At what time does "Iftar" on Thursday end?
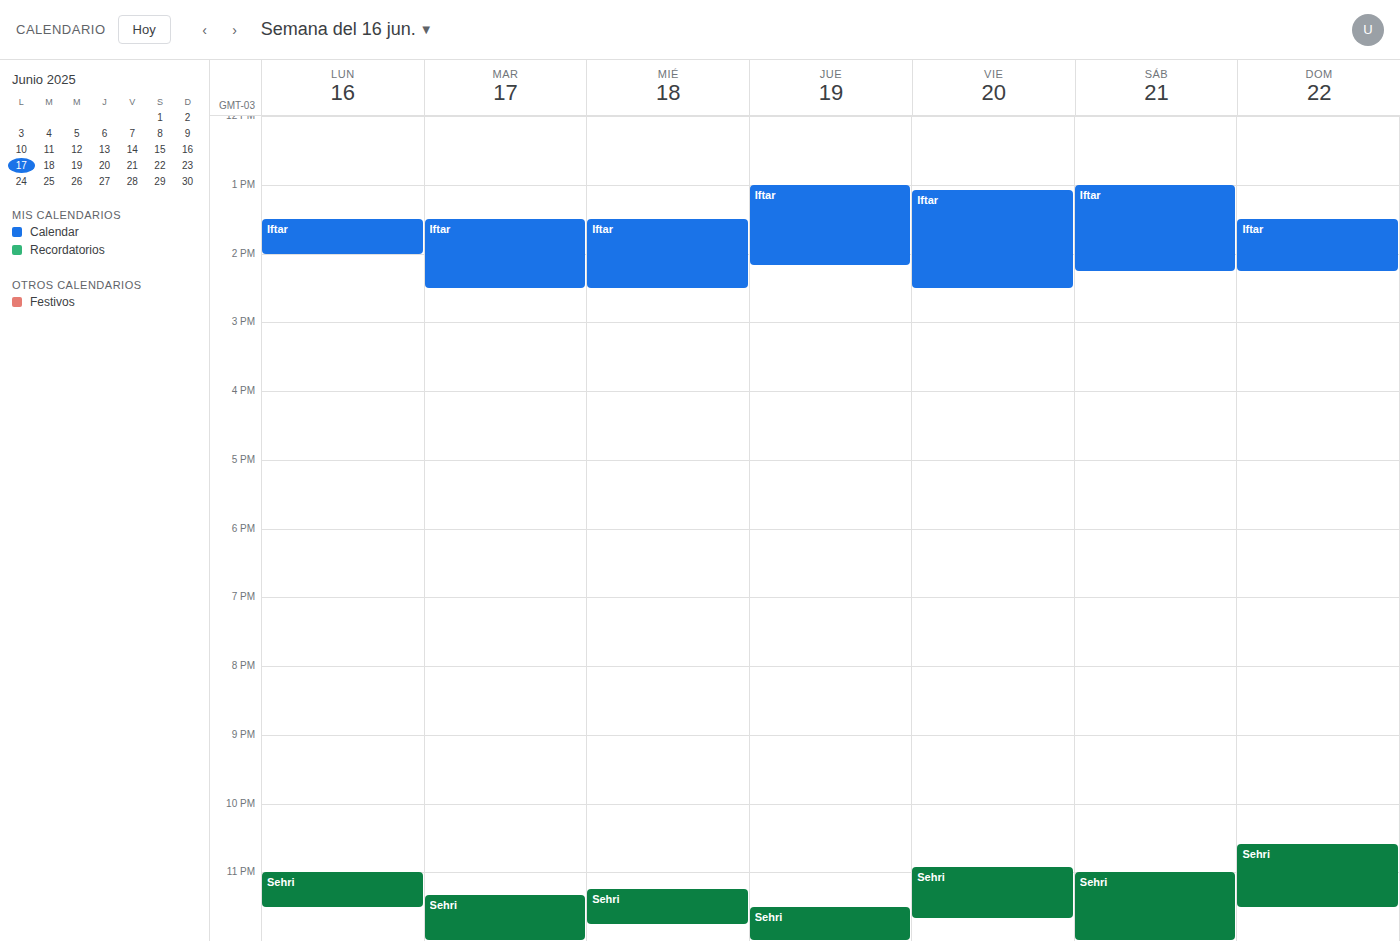
2:10 PM